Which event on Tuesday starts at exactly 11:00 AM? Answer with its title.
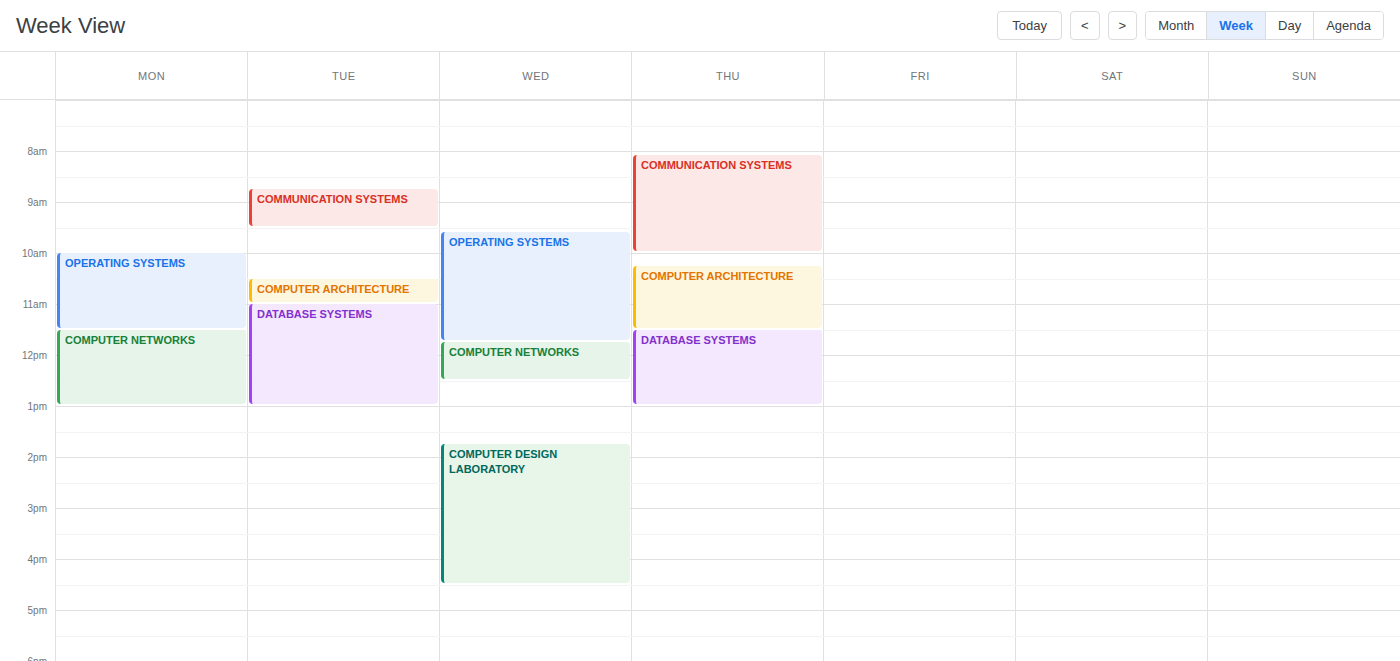
"DATABASE SYSTEMS"